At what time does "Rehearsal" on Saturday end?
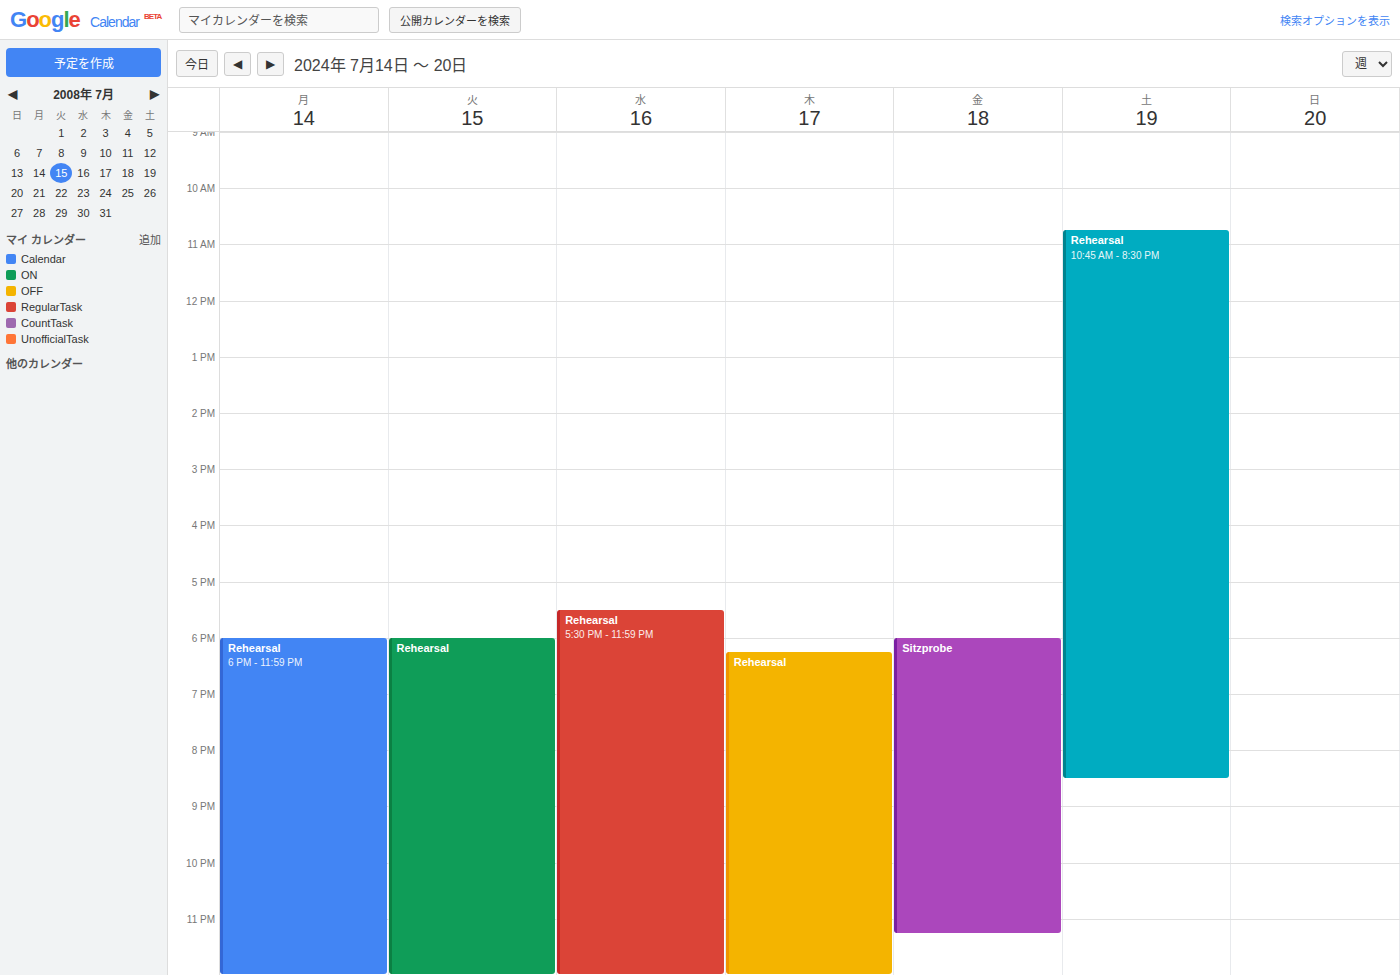
8:30 PM